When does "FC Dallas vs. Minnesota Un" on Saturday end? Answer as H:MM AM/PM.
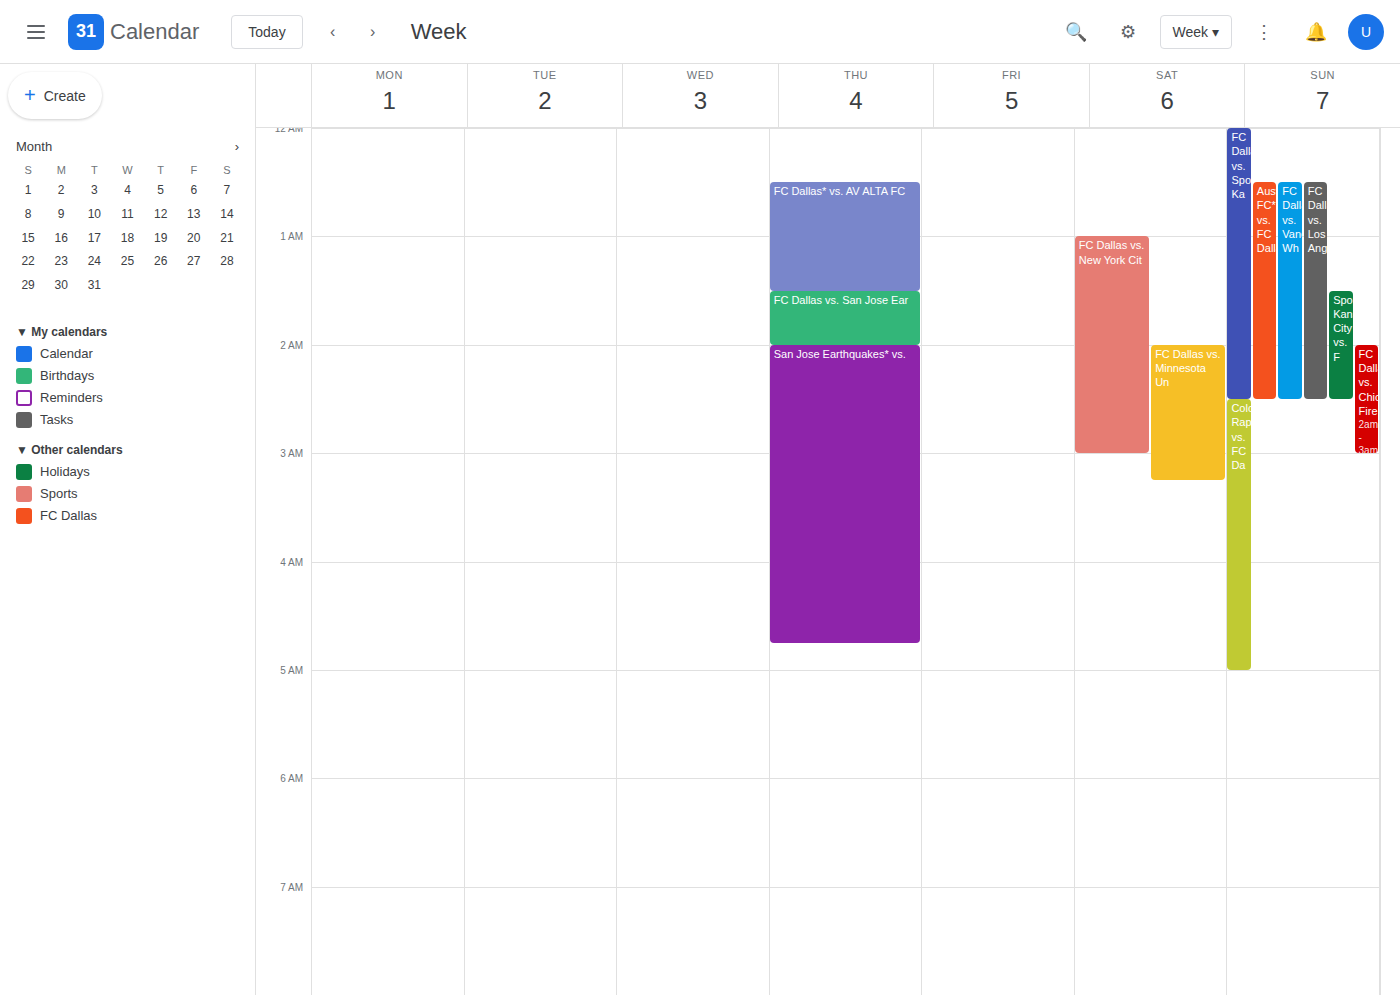
3:15 AM